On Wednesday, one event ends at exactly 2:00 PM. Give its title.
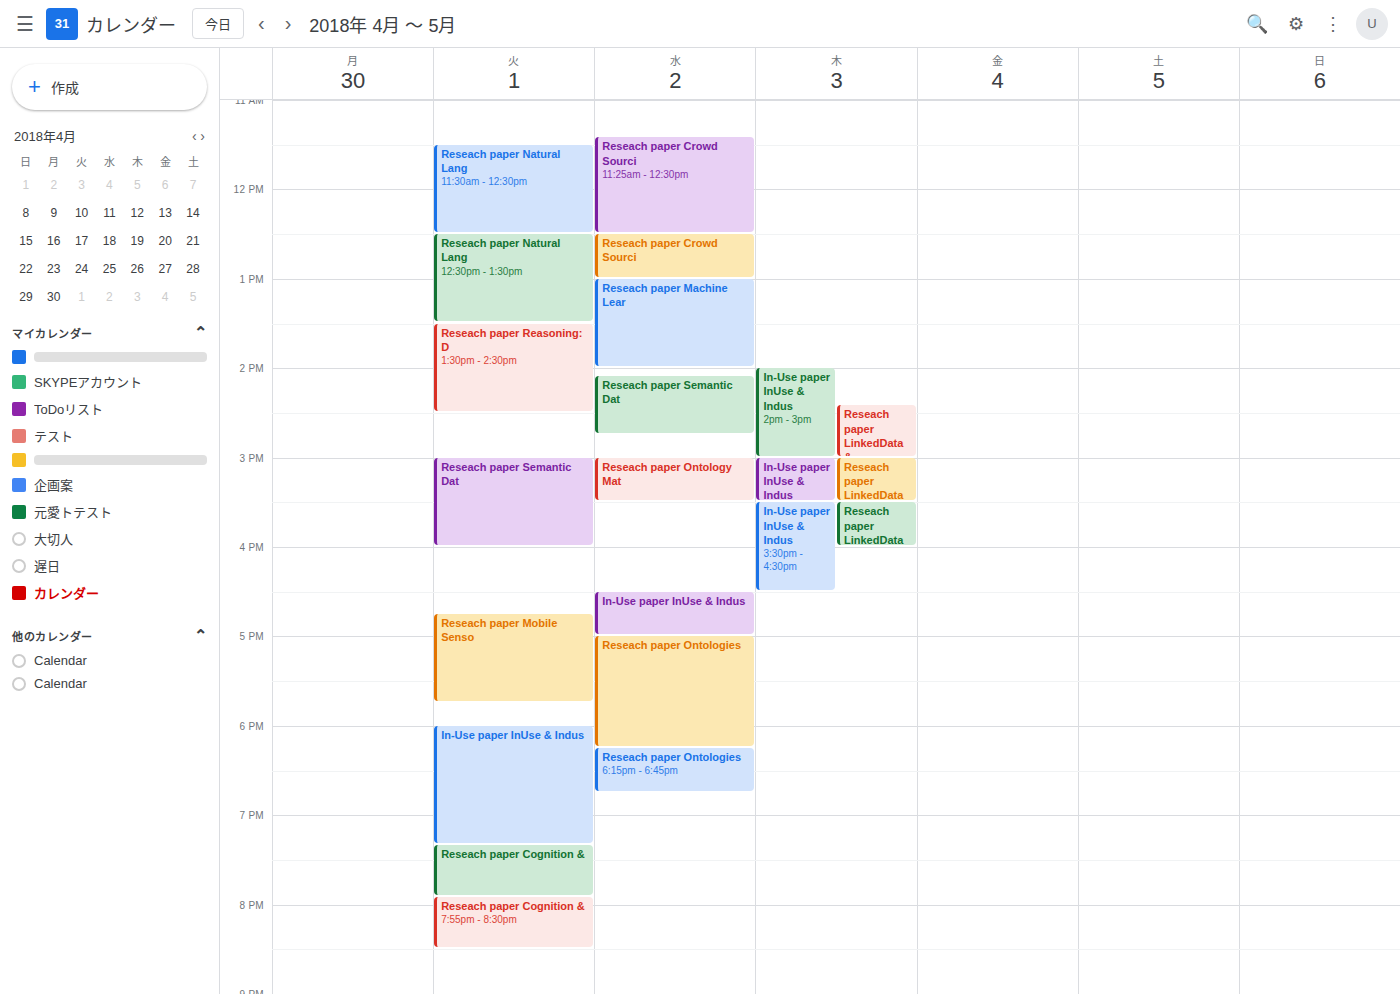
"Reseach paper Machine Lear"